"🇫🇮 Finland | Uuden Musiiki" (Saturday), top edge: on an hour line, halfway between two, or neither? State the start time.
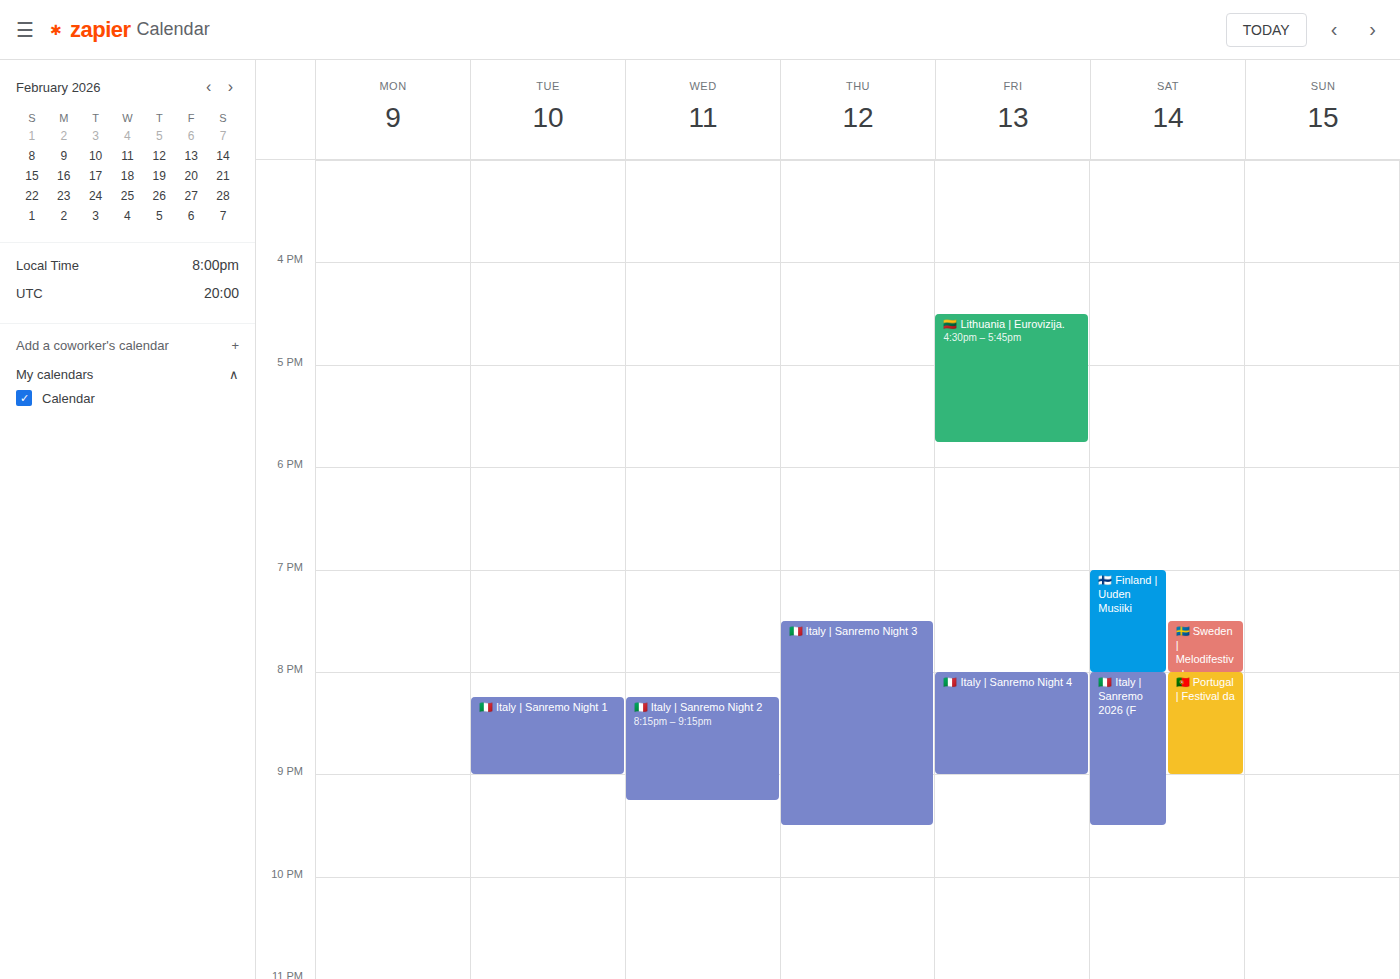
19:00 -- exactly on the 19:00 line.